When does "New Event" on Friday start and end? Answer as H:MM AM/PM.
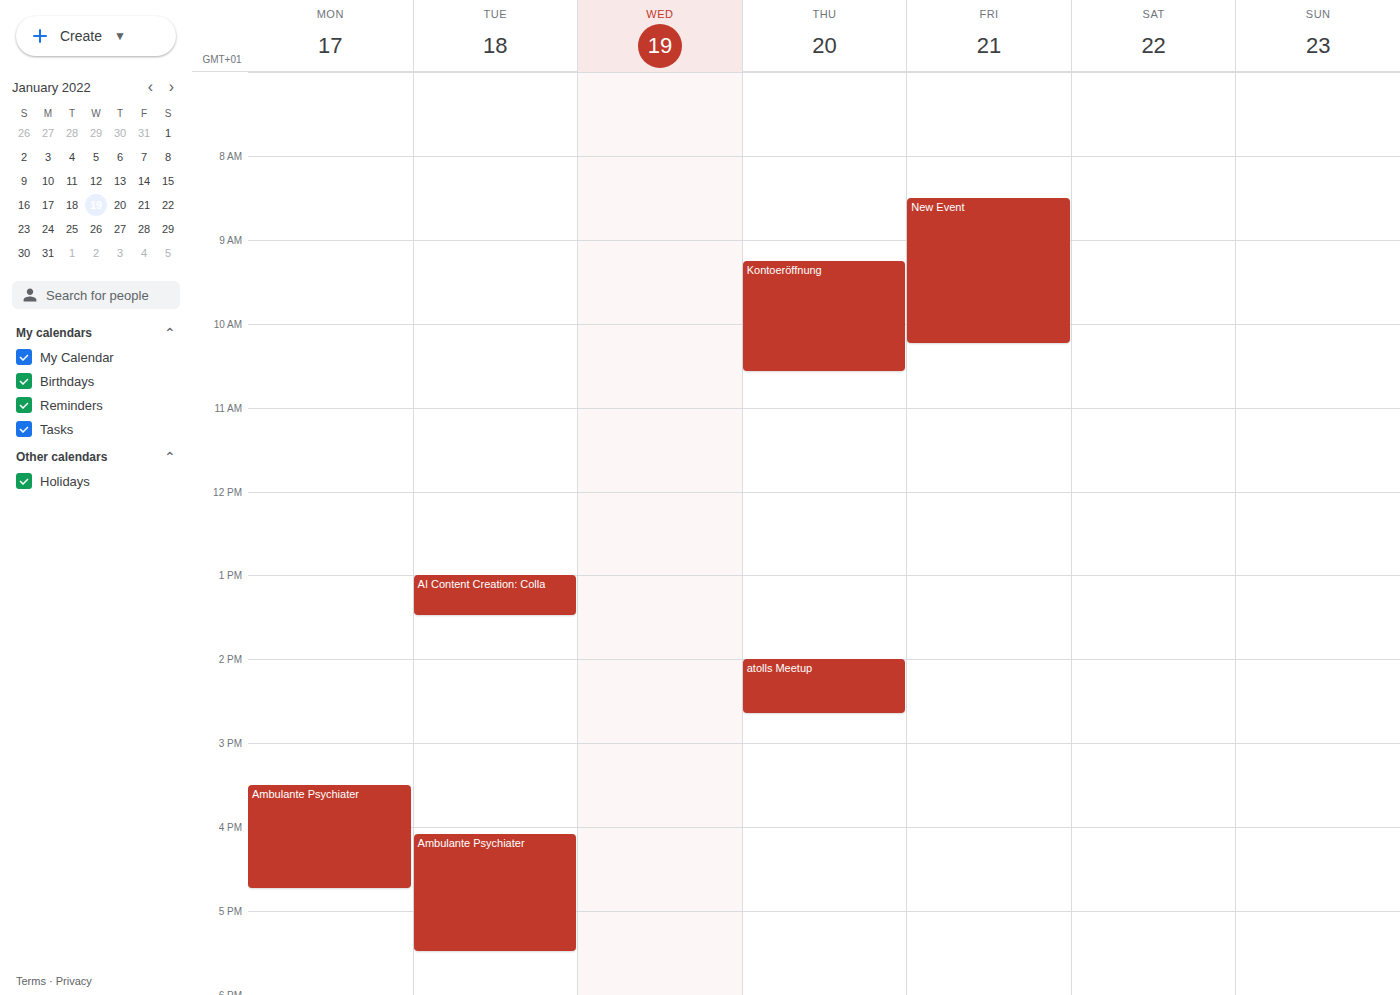
8:30 AM to 10:15 AM